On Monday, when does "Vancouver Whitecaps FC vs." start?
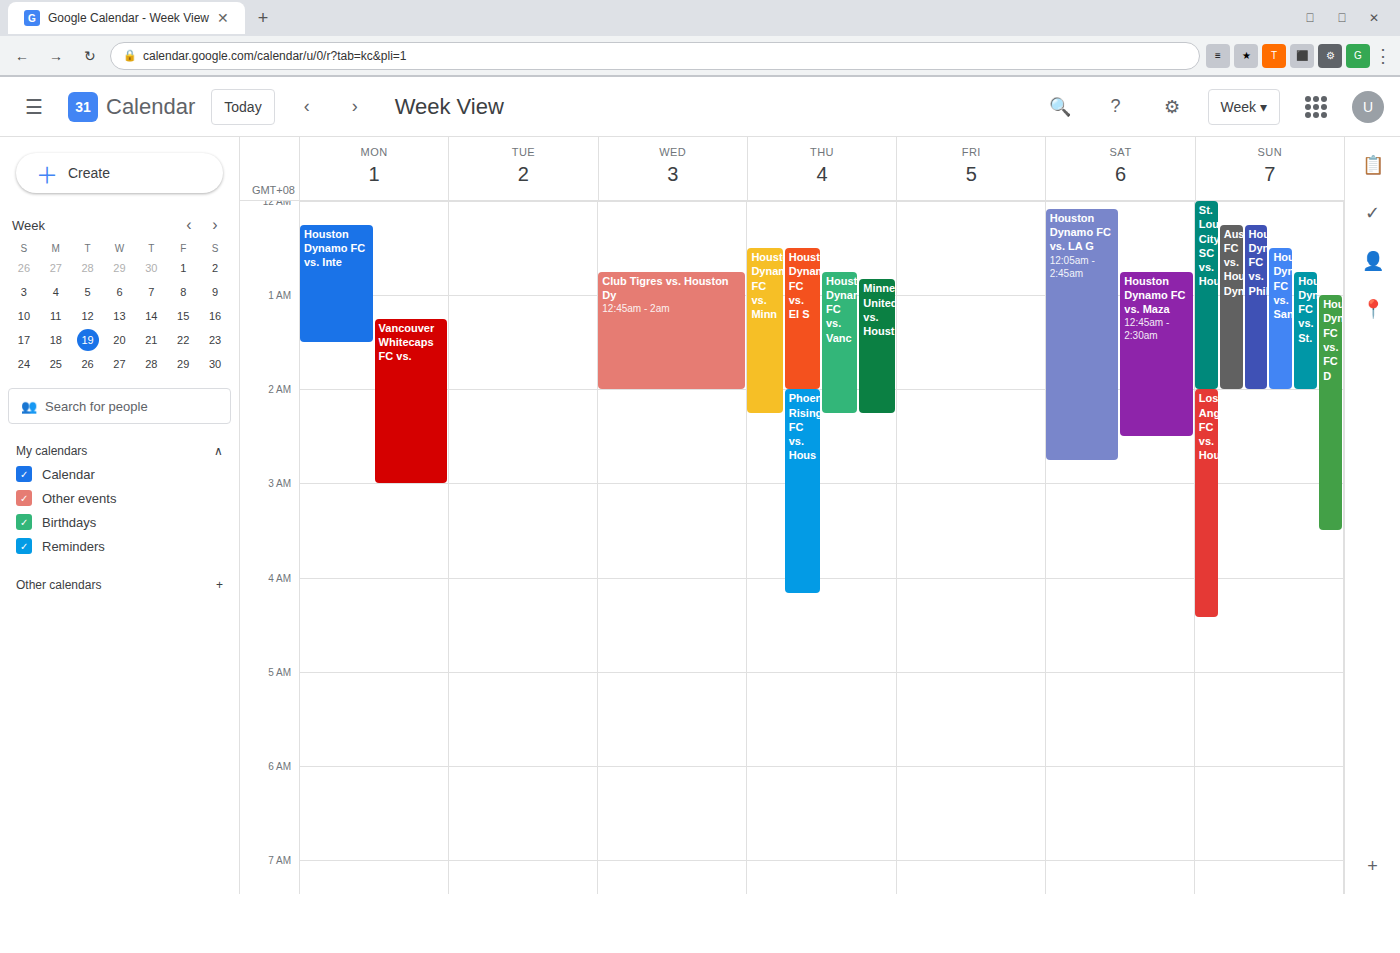
1:15 AM